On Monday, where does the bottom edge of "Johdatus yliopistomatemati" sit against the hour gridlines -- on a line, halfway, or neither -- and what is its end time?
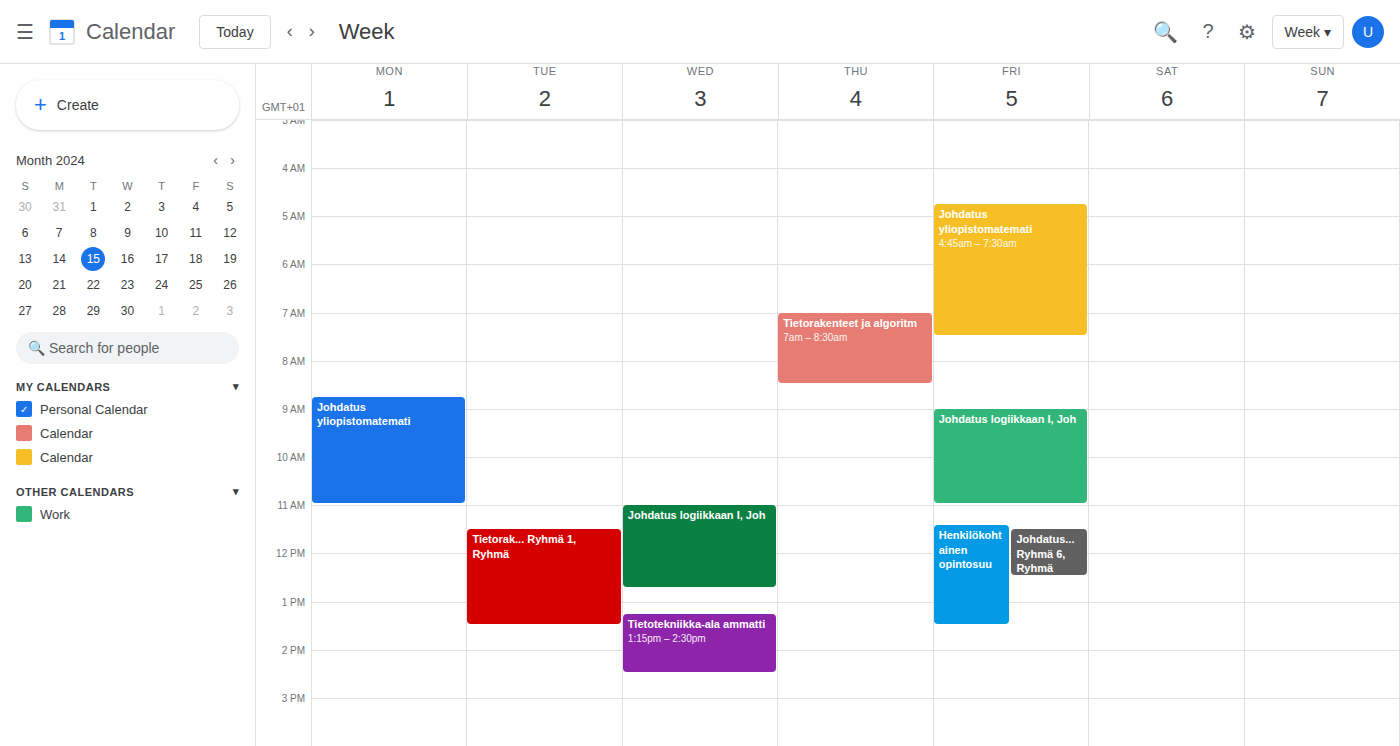
11:00 AM -- exactly on the 11 AM line.